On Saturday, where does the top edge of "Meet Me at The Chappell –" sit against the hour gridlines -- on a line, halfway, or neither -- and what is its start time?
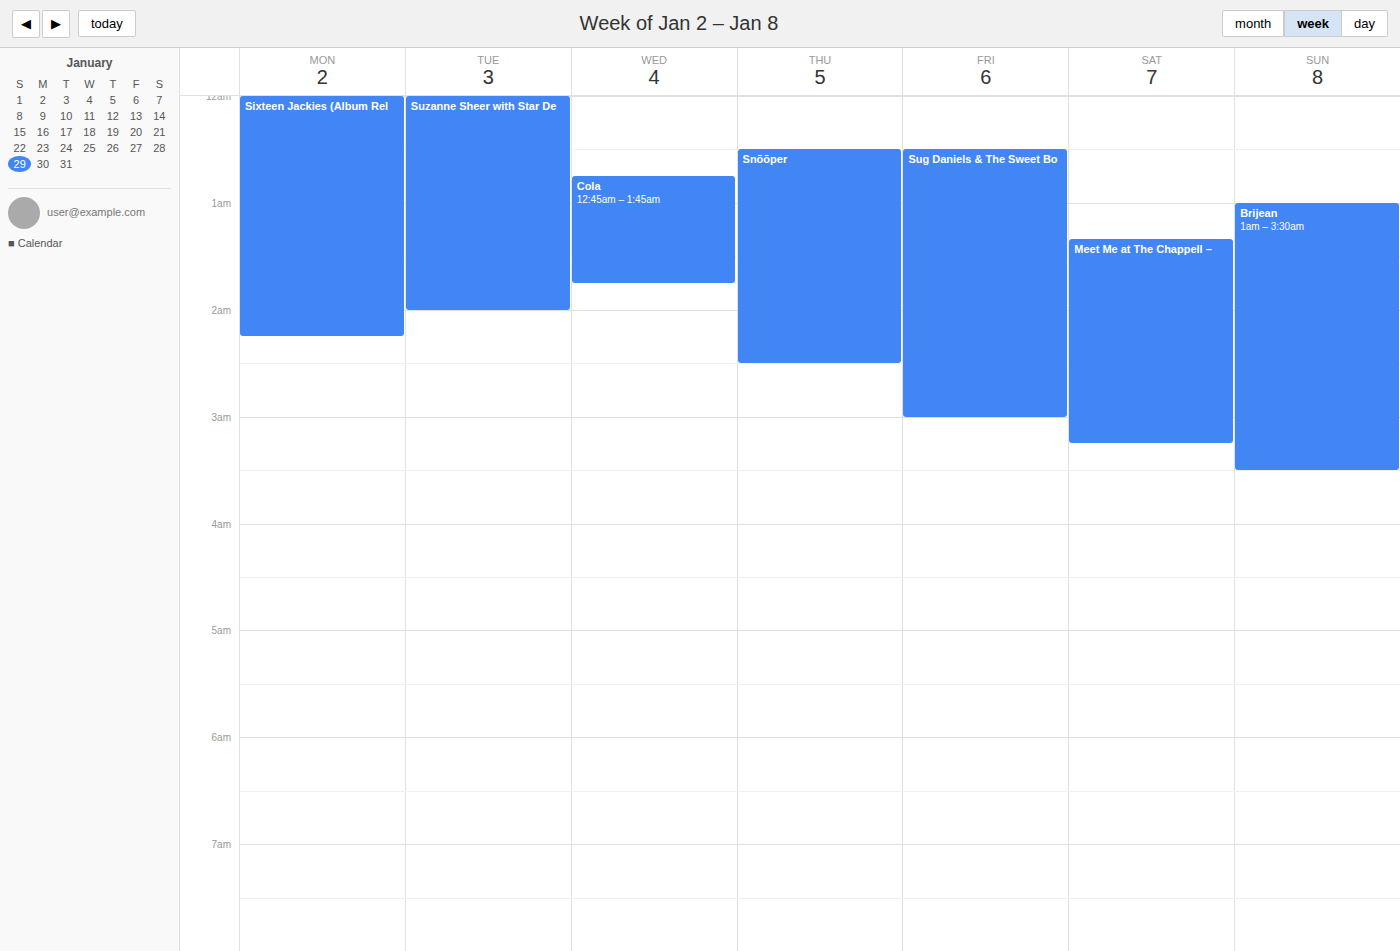
1:20 AM -- neither: 20 minutes below the 1 AM line and 40 minutes above the 2 AM line.